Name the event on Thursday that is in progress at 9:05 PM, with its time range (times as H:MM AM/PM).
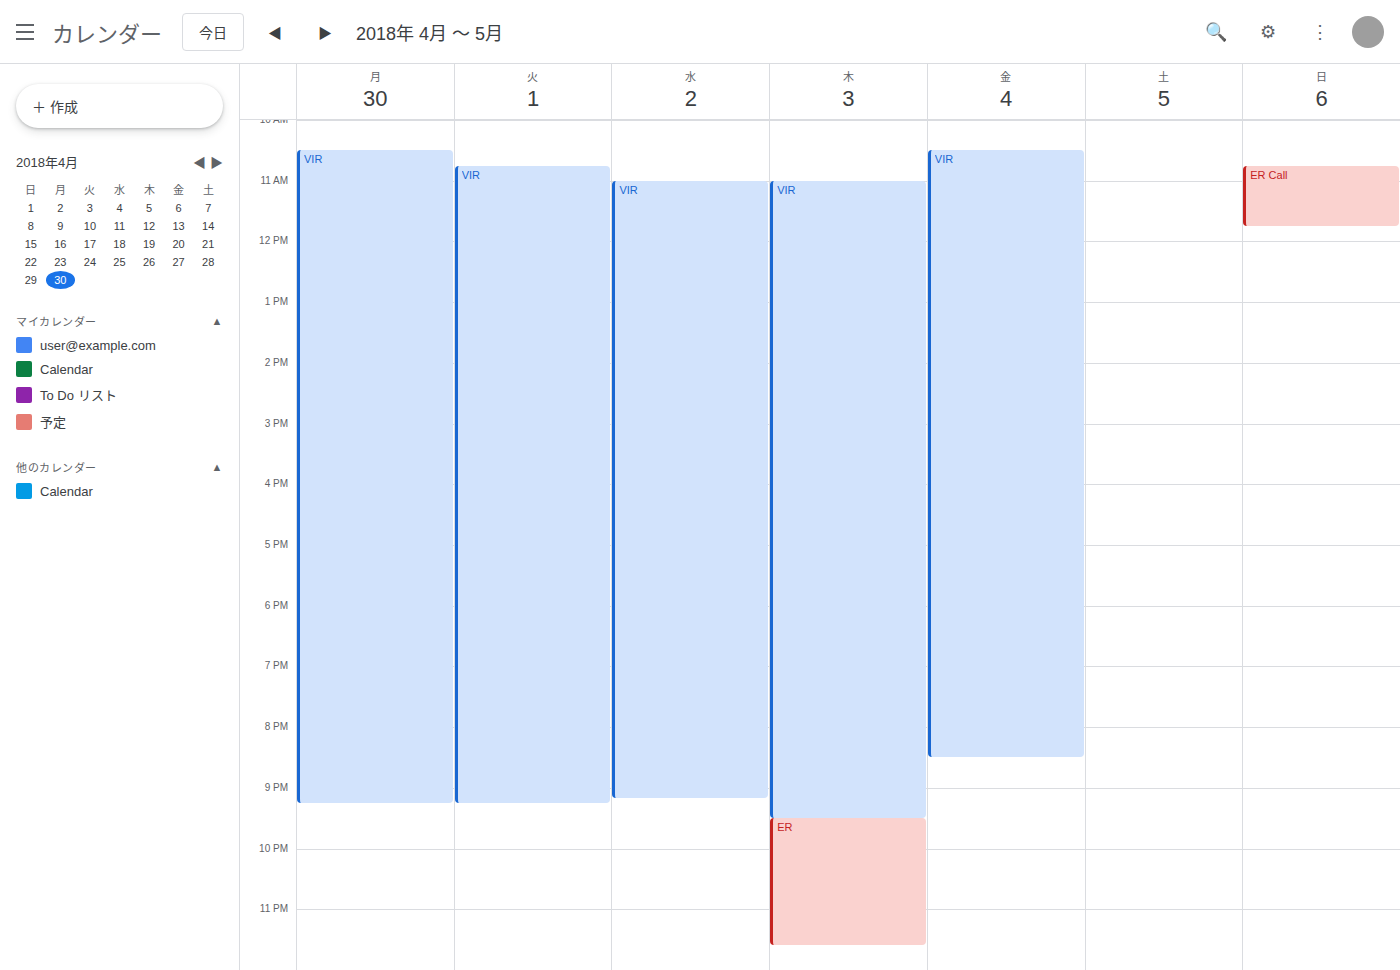
"VIR", 11:00 AM to 9:30 PM